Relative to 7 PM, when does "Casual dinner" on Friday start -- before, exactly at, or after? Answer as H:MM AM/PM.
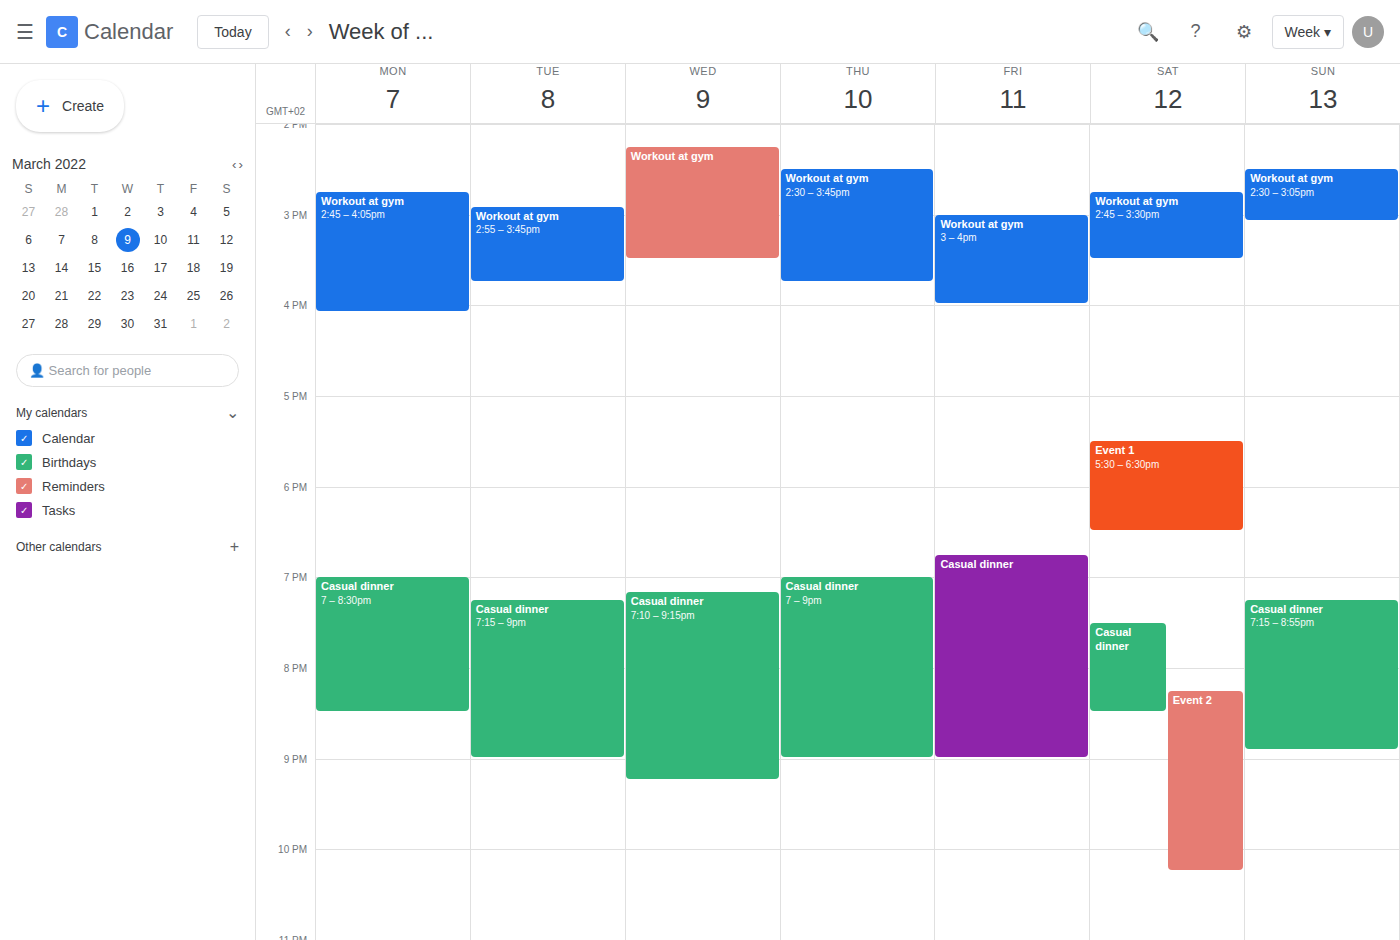
6:45 PM -- before 7 PM, 15 minutes above the 7 PM line.